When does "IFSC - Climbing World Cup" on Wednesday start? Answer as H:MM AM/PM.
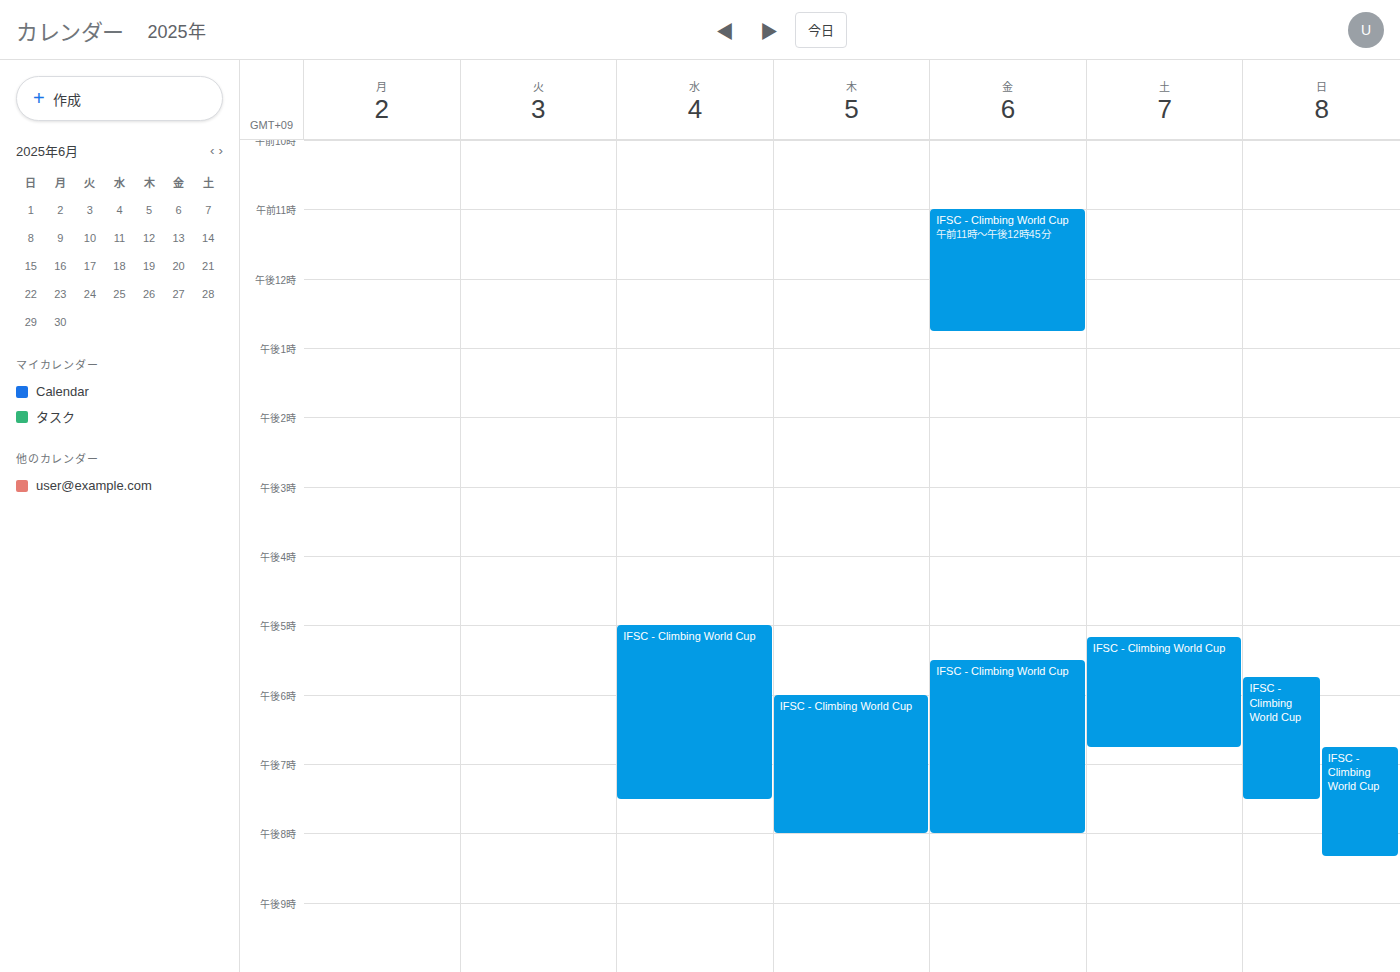
5:00 PM